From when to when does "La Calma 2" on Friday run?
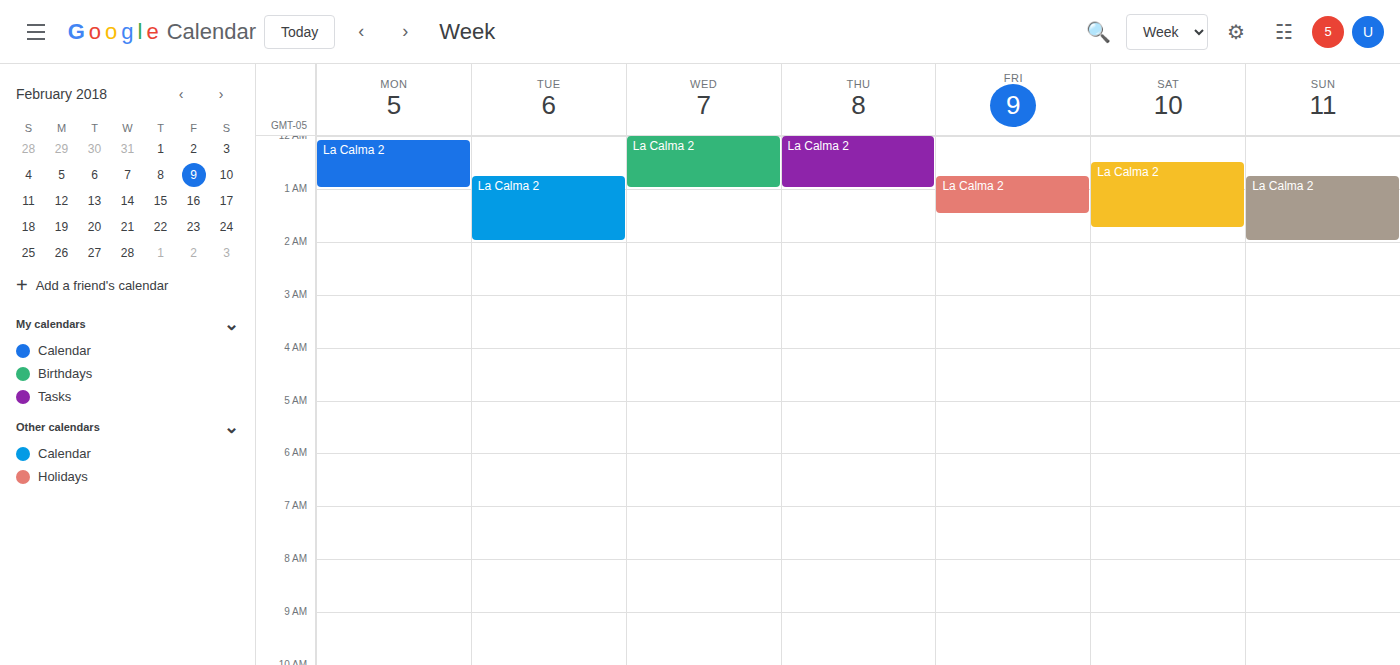
12:45 AM to 1:30 AM